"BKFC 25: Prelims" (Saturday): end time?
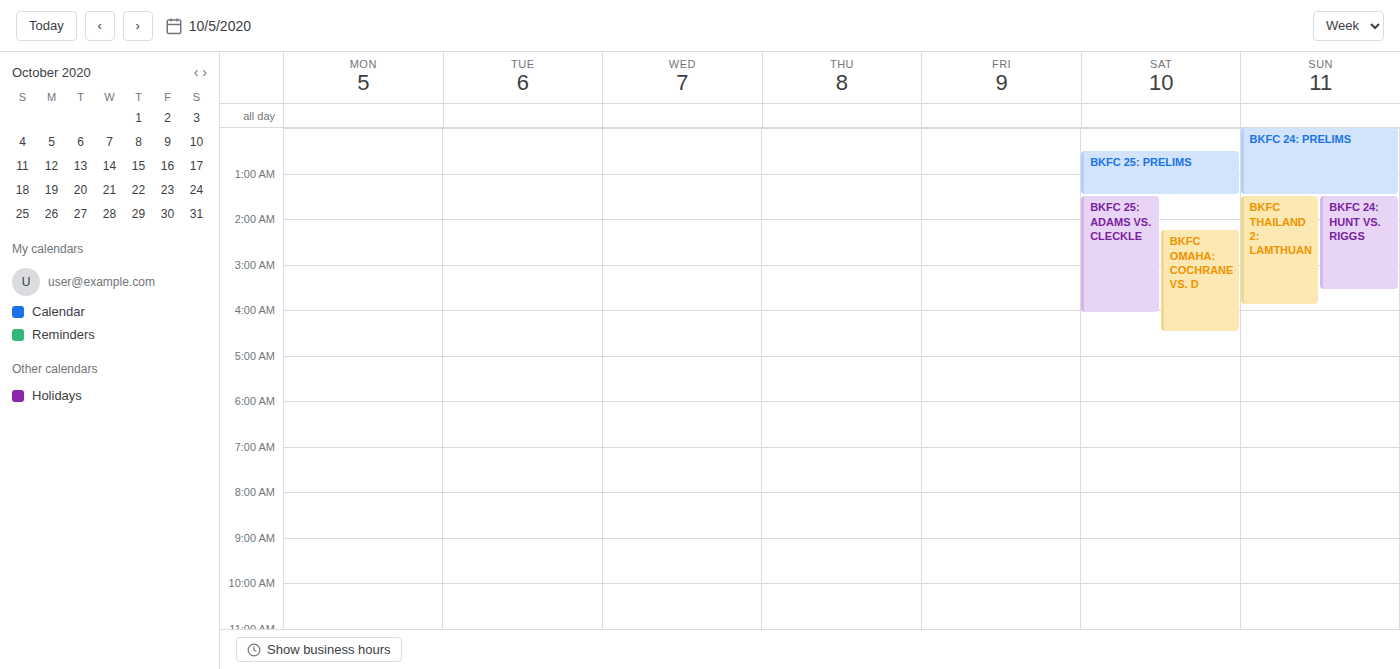
1:30 AM